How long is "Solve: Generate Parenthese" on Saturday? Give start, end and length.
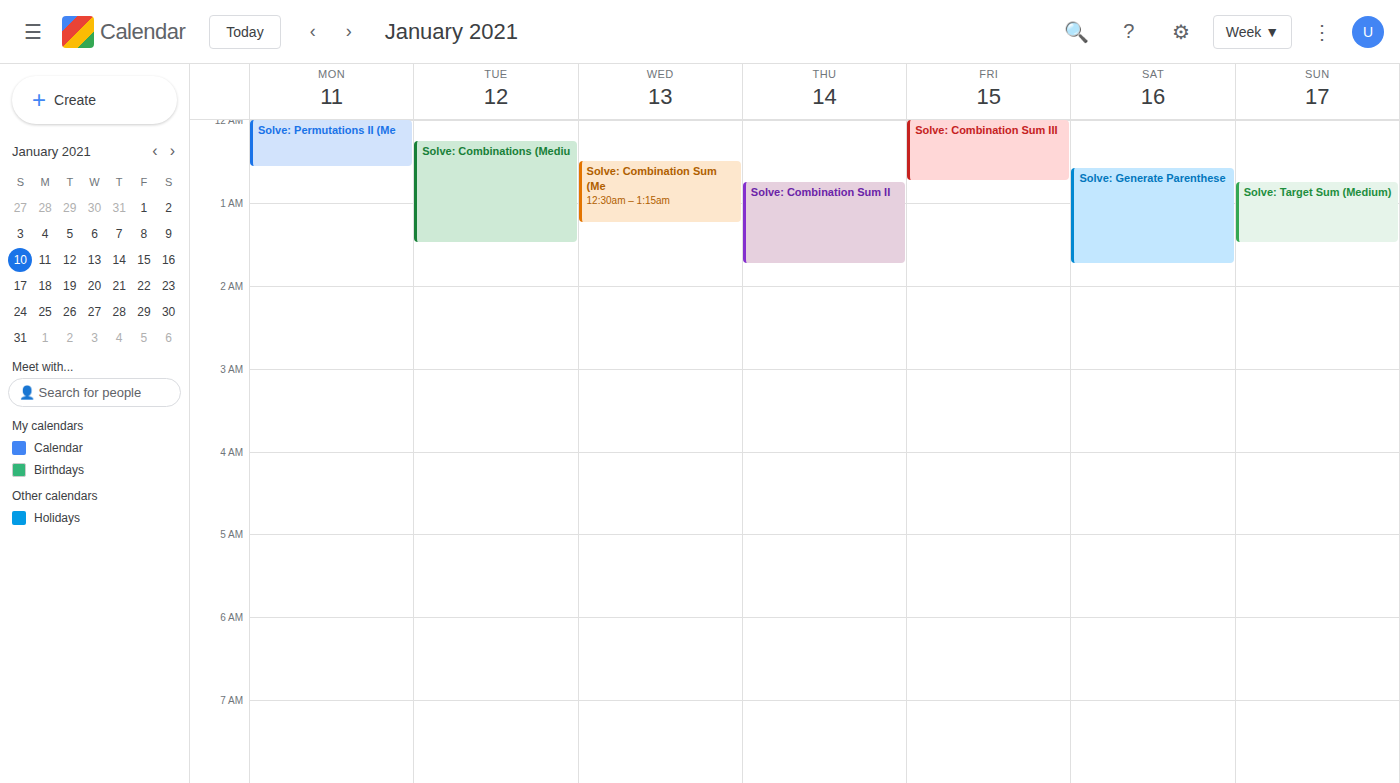
12:35 AM to 1:45 AM, 1 hour 10 minutes